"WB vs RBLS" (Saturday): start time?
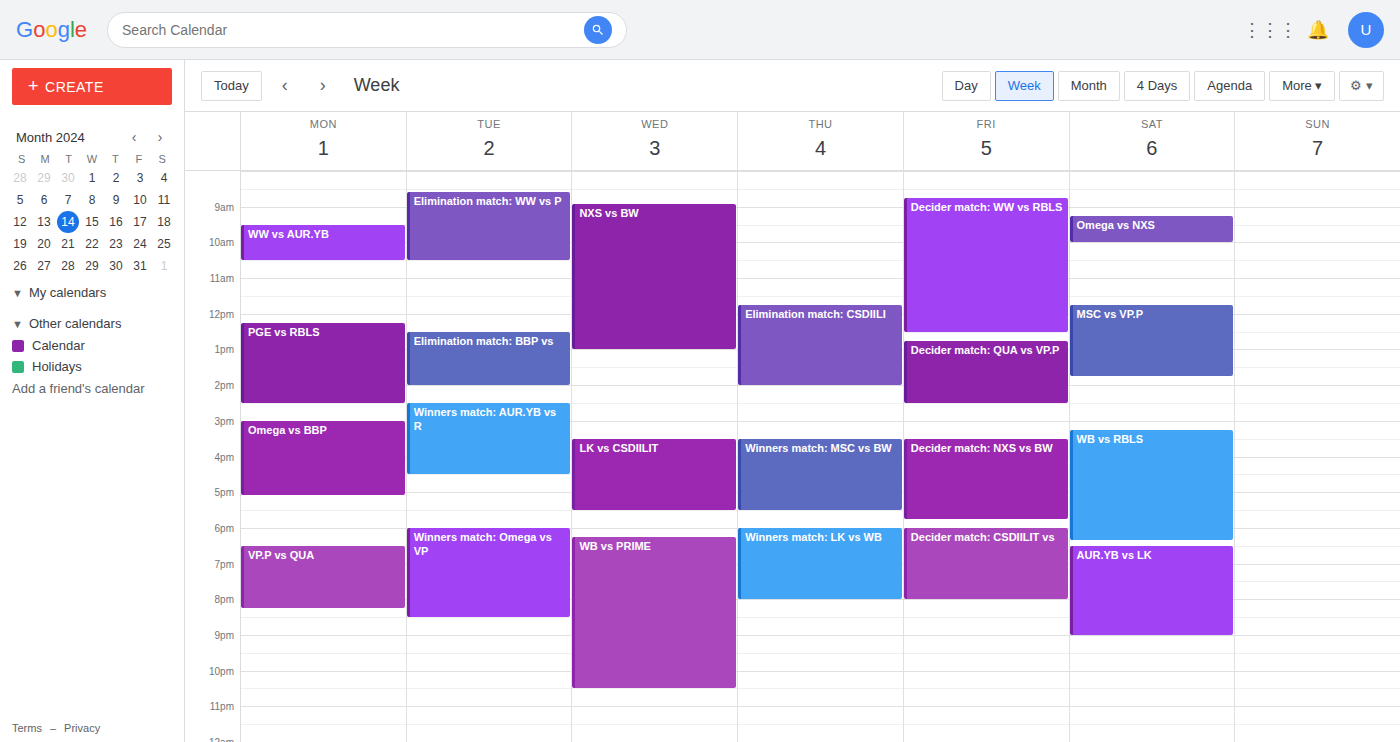
15:15